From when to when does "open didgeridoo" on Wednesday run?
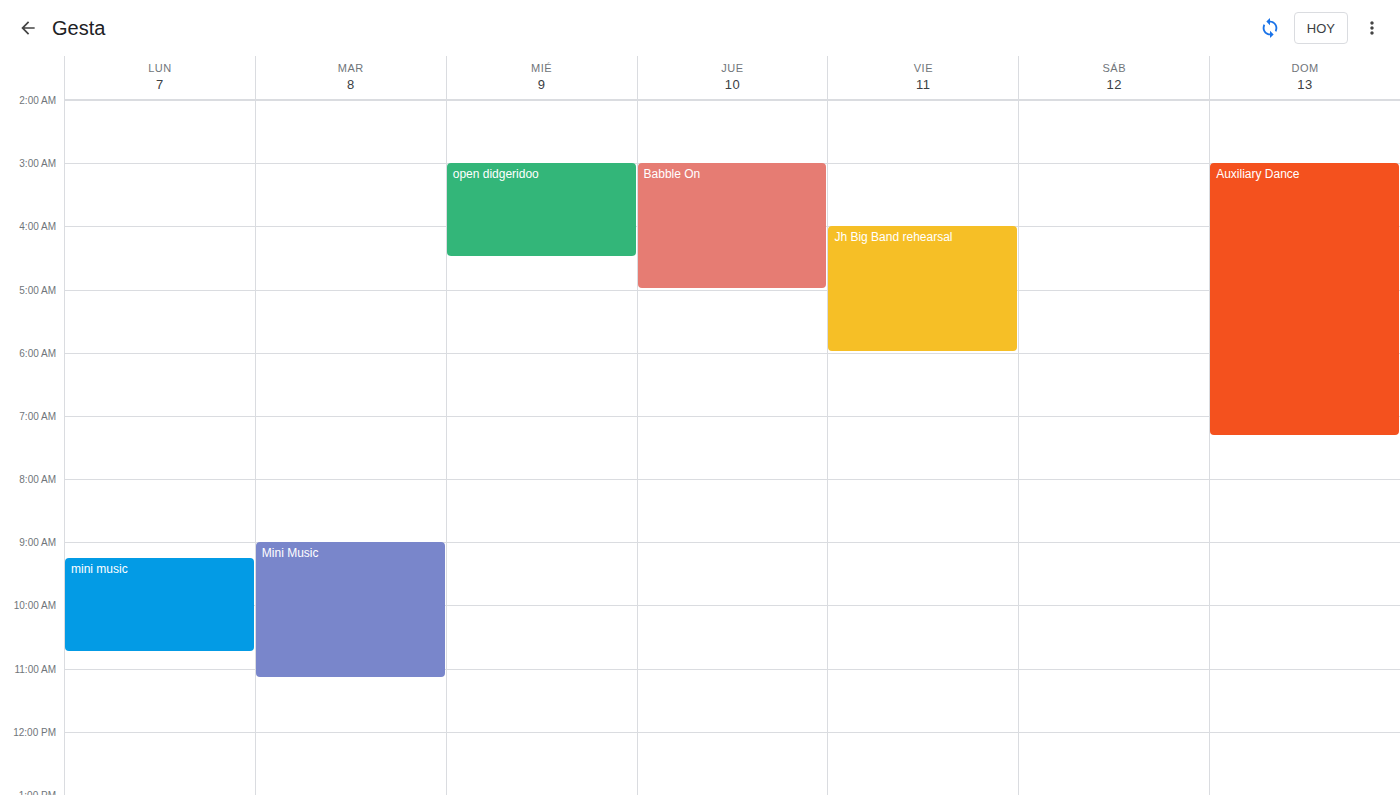
3:00 AM to 4:30 AM